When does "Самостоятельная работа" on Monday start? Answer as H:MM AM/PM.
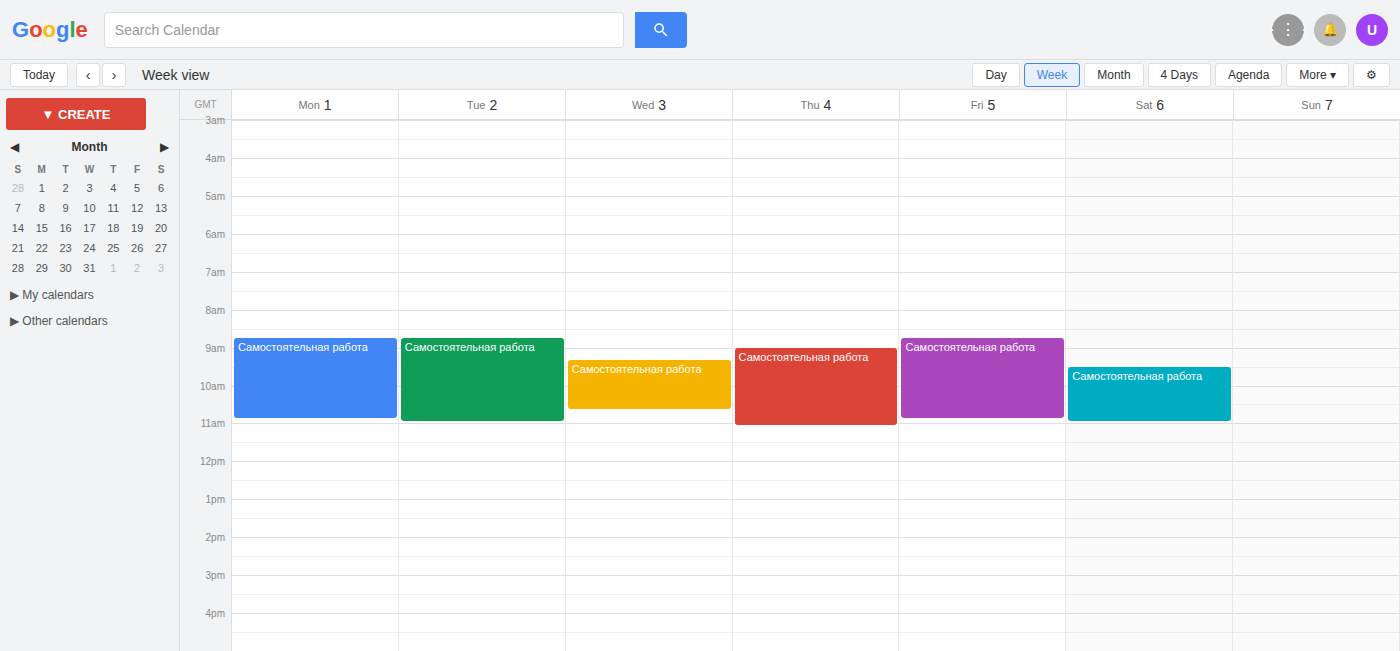
8:45 AM